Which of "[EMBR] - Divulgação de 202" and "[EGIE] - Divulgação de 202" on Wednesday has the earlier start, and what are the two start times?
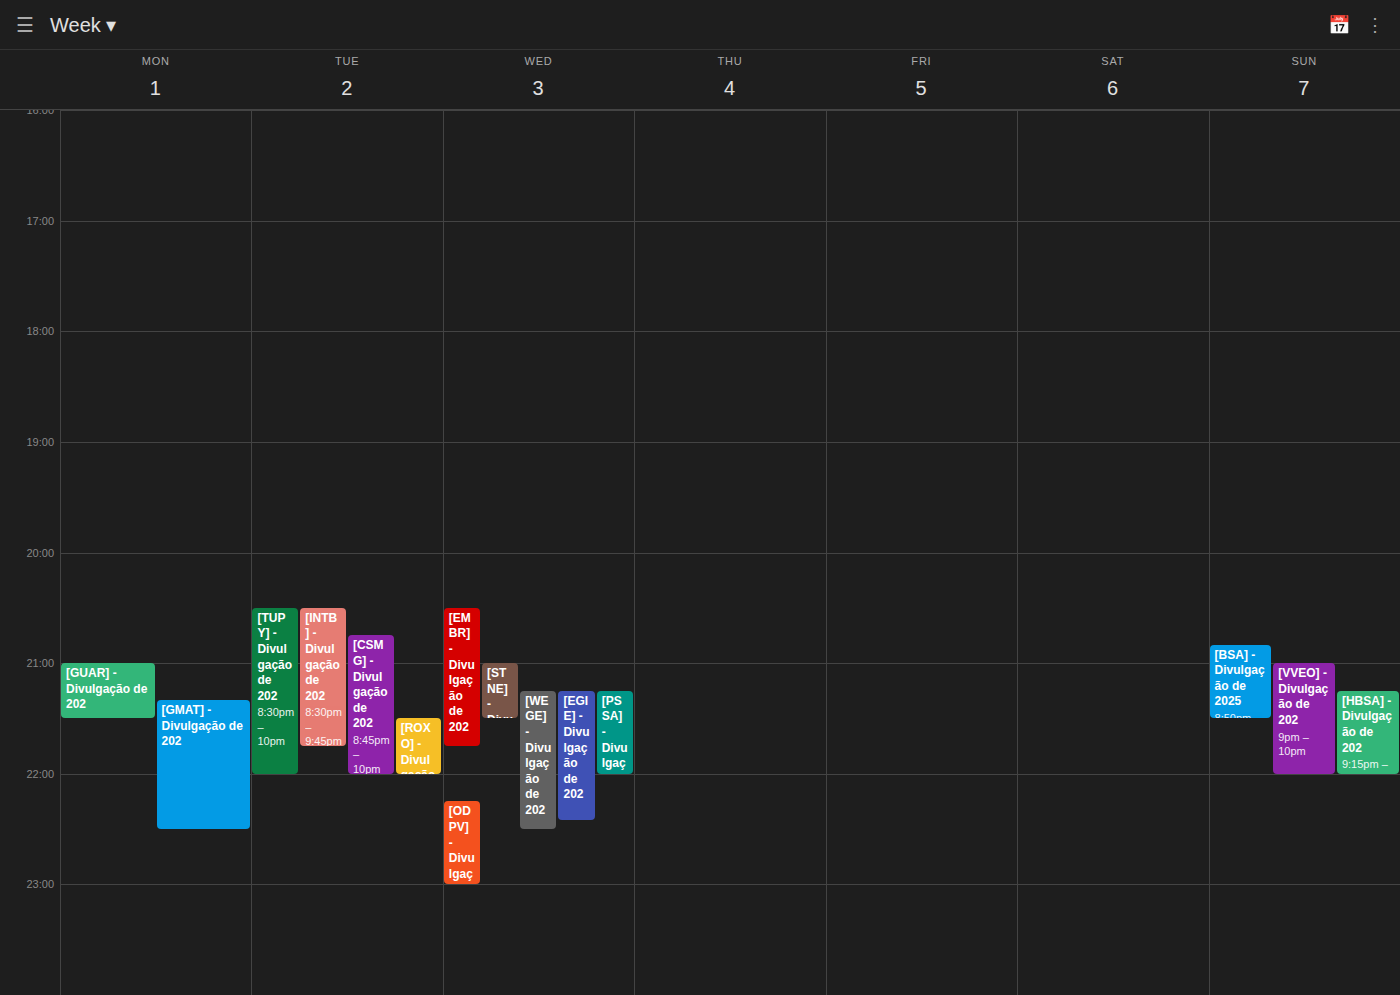
"[EMBR] - Divulgação de 202" 8:30 PM; "[EGIE] - Divulgação de 202" 9:15 PM.